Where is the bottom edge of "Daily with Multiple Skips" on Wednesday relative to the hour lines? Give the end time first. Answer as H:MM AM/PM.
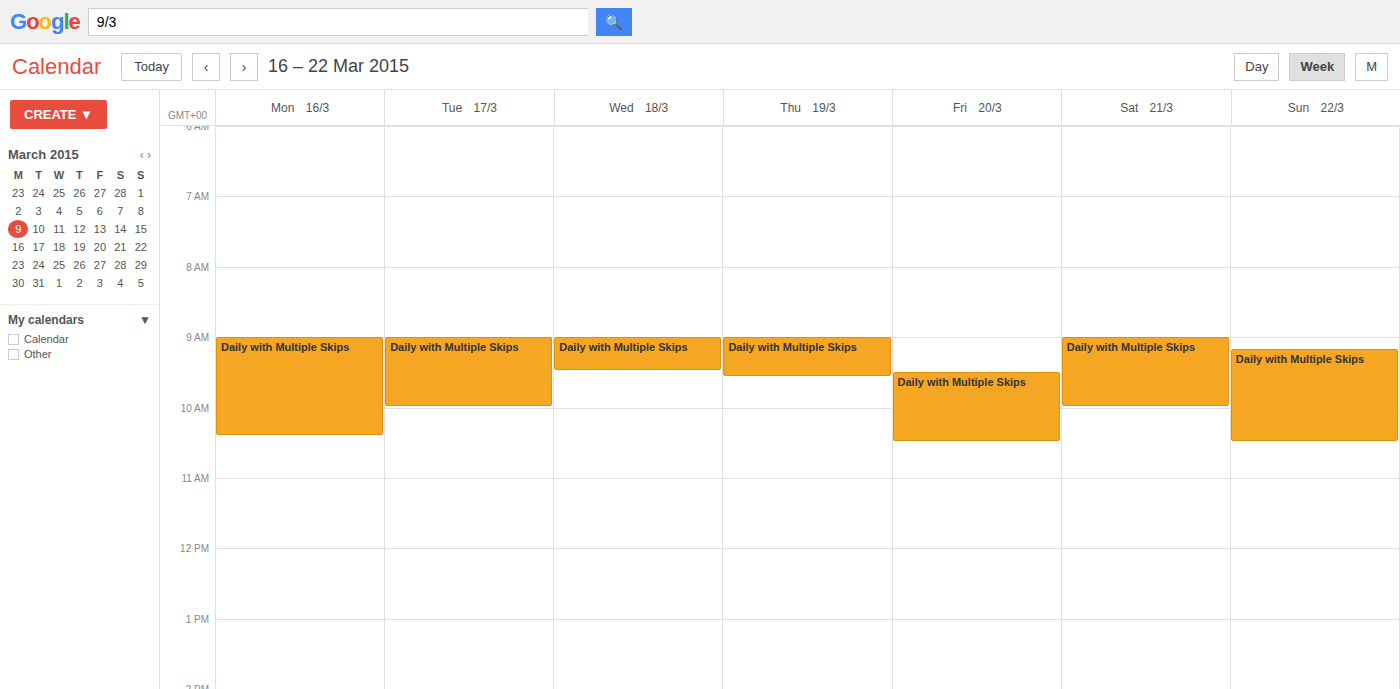
9:30 AM -- halfway between the 9 AM and 10 AM lines.